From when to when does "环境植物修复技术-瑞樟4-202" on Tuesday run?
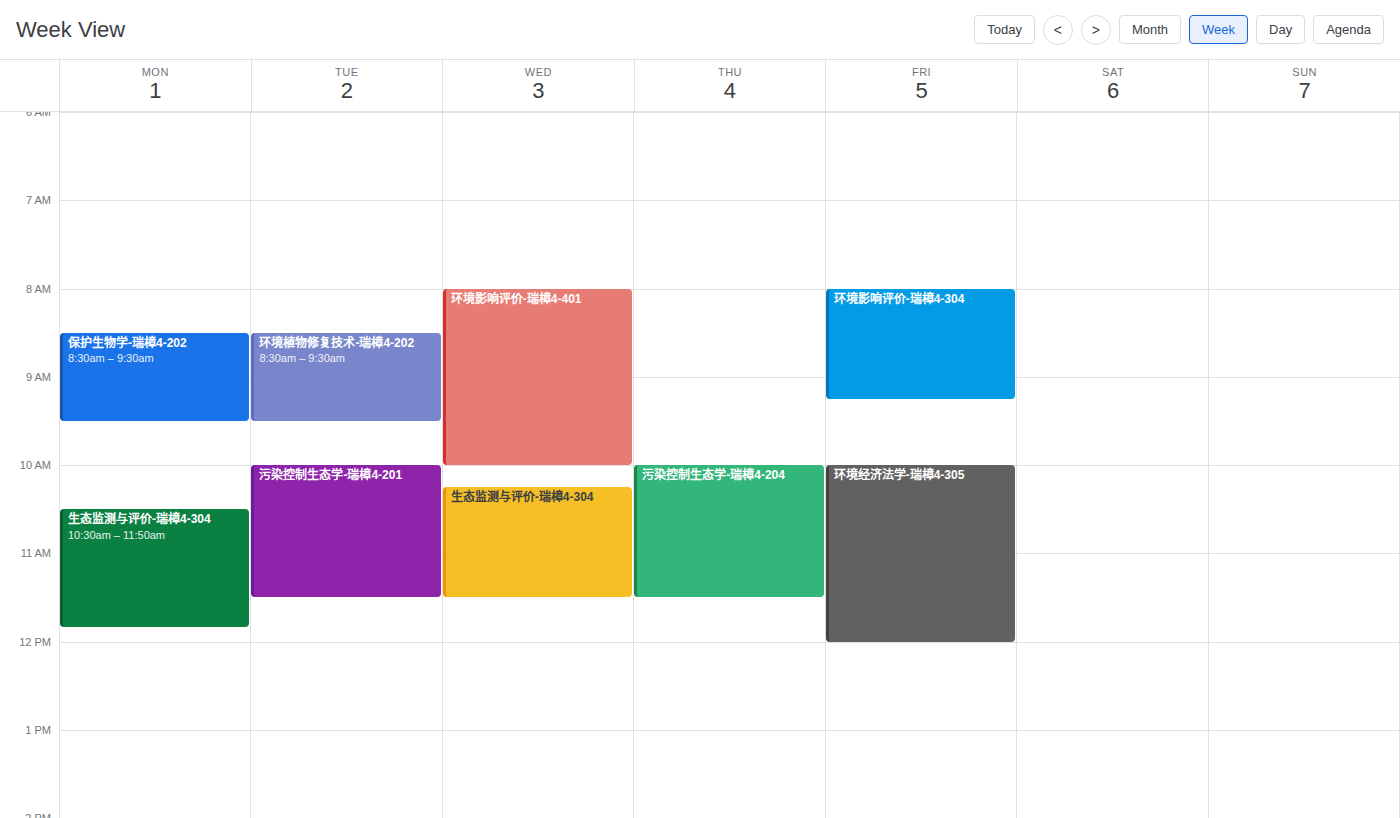
8:30 AM to 9:30 AM